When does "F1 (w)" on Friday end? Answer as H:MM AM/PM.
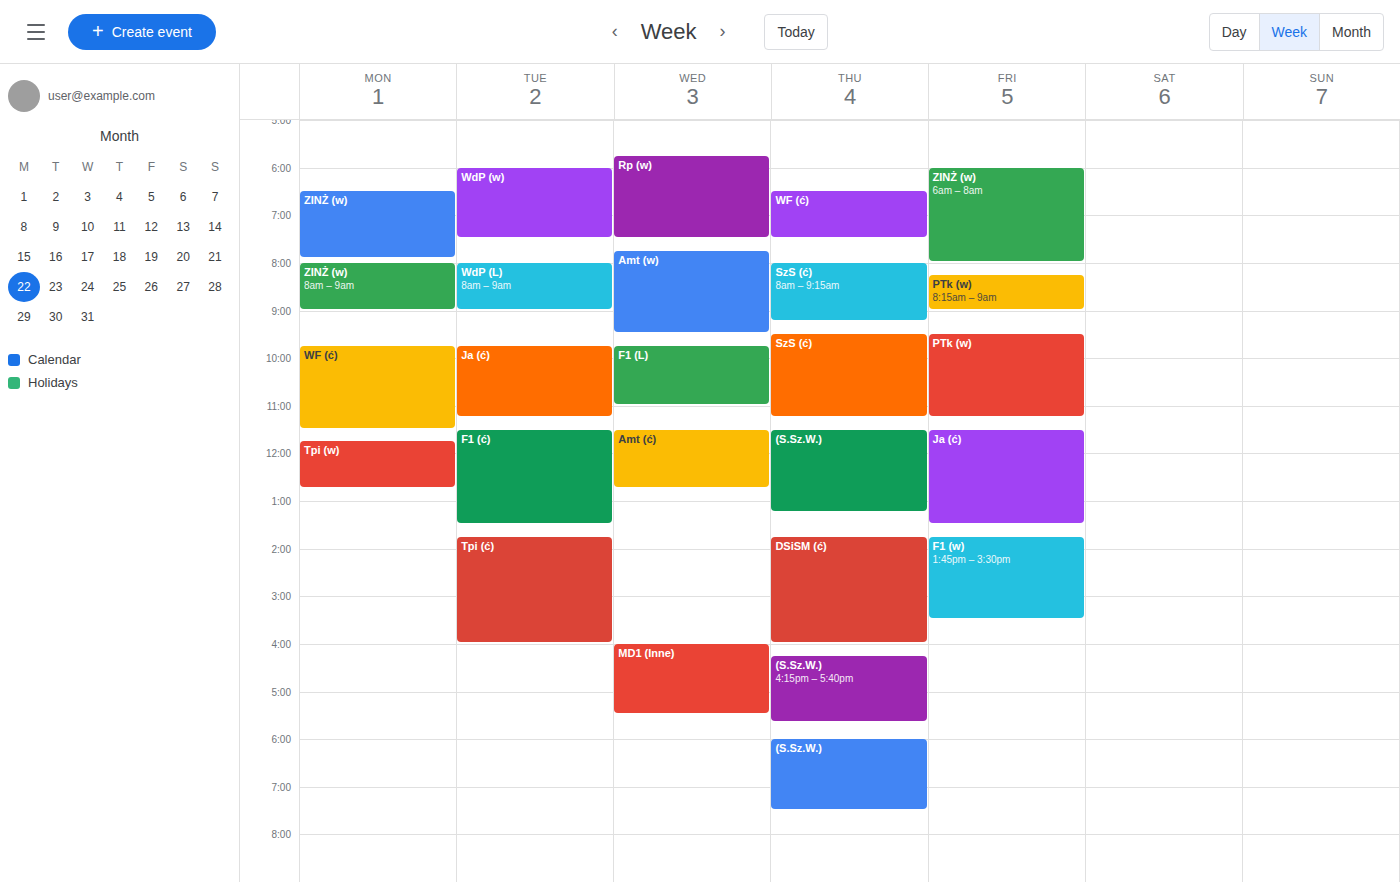
3:30 PM